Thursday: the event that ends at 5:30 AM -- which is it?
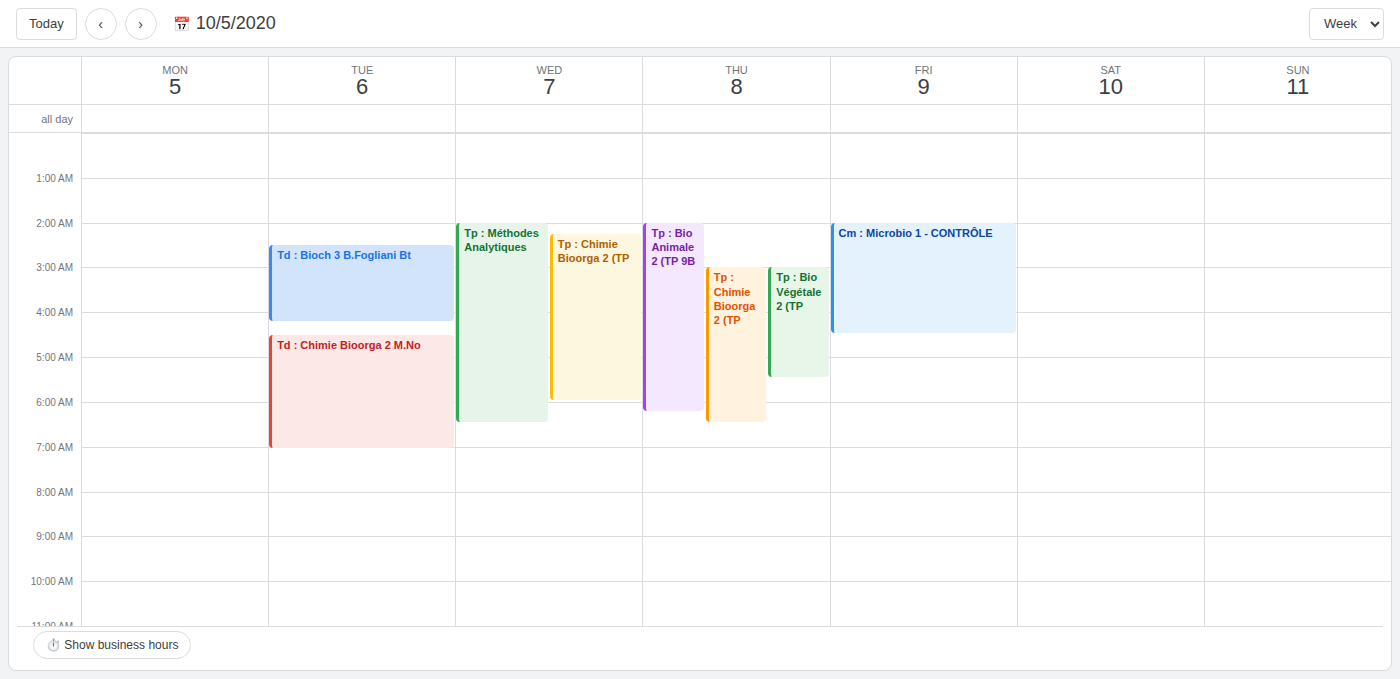
"Tp : Bio Végétale 2 (TP"